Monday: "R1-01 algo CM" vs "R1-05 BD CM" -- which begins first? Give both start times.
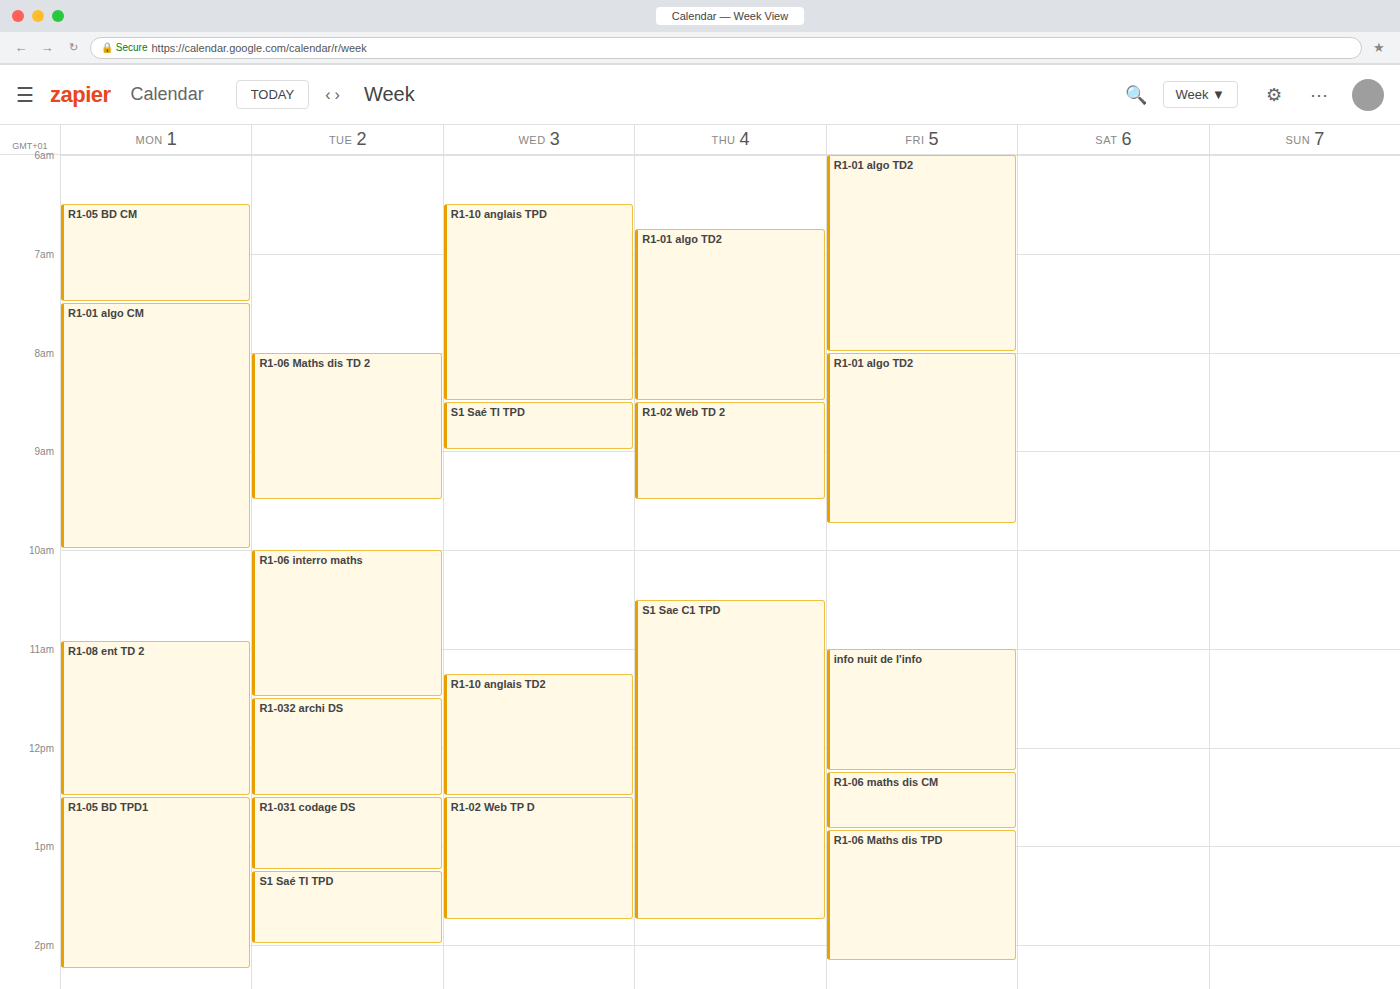
"R1-05 BD CM" 6:30 AM; "R1-01 algo CM" 7:30 AM.